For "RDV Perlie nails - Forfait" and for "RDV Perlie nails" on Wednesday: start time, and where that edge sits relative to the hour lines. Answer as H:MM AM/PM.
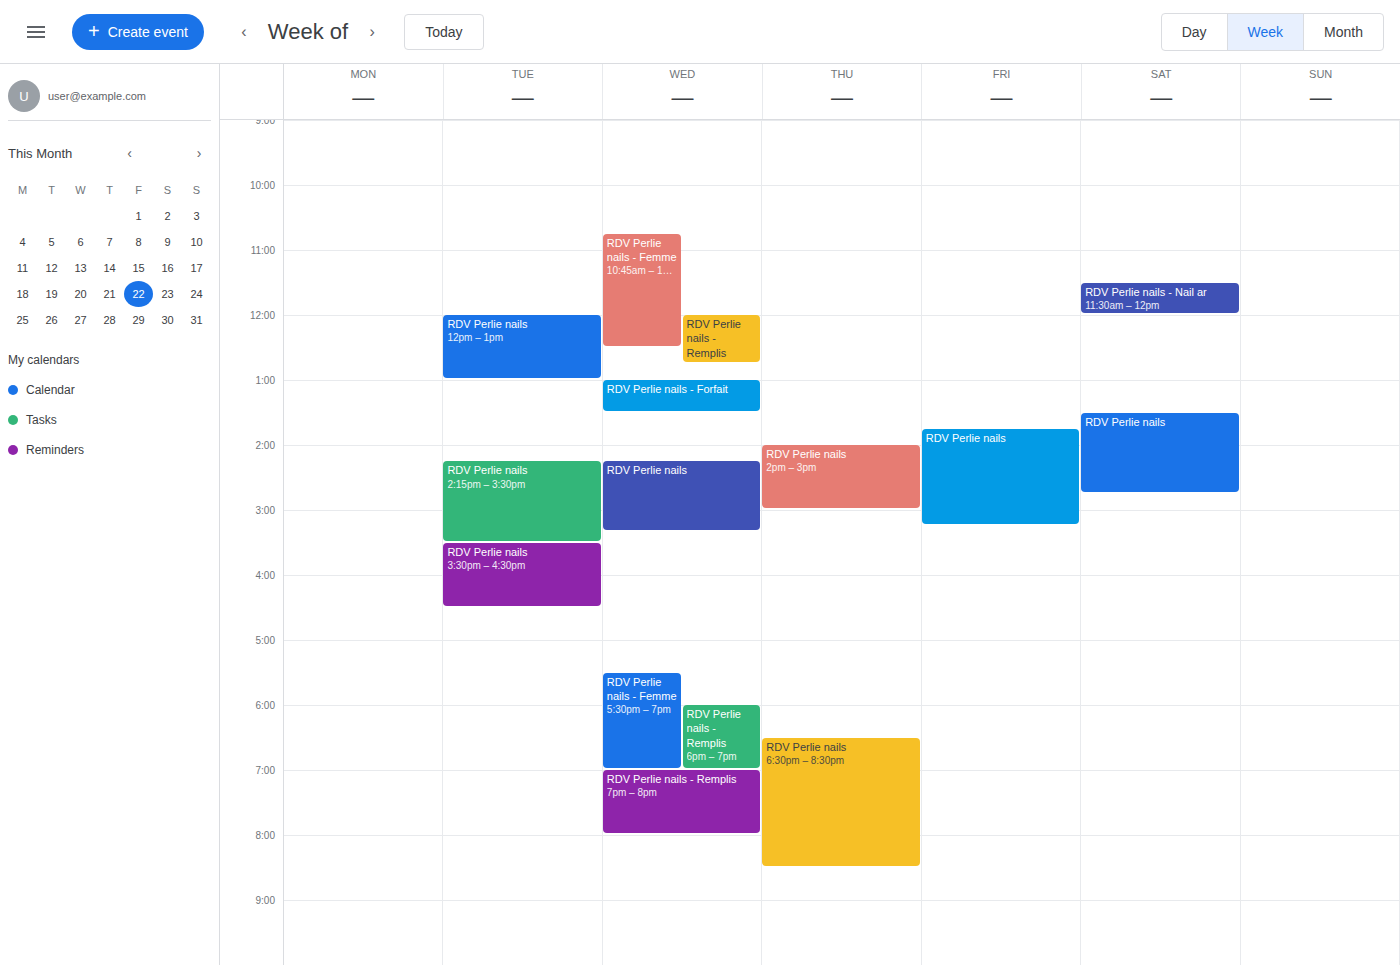
"RDV Perlie nails - Forfait": 1:00 PM, exactly on the 1 PM line. "RDV Perlie nails": 2:15 PM, neither: a quarter of the way from the 2 PM line to the 3 PM line.